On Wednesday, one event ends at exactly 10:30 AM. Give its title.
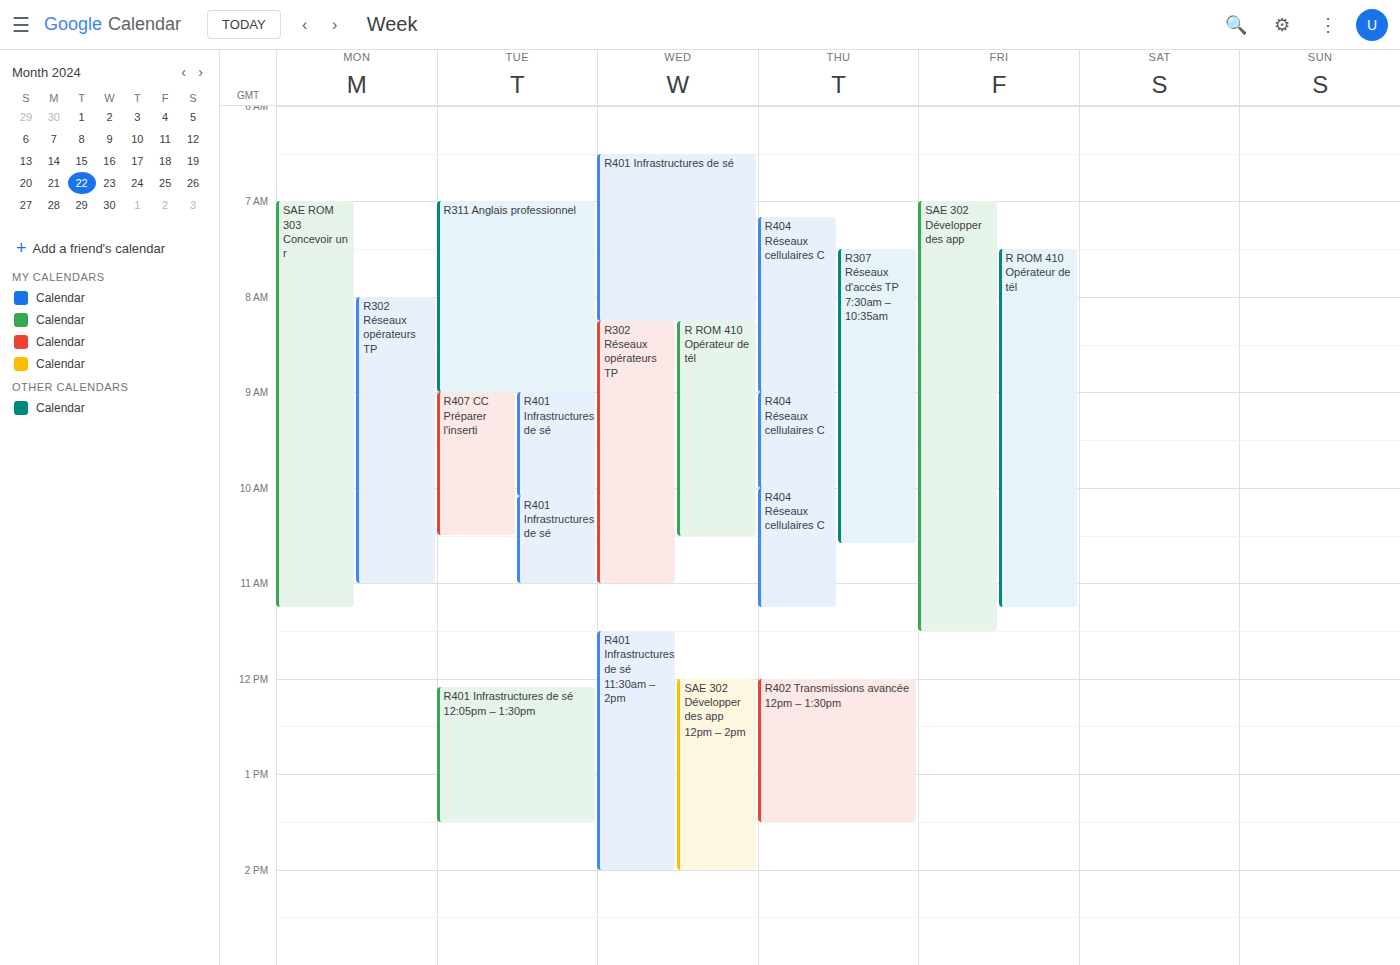
"R ROM 410 Opérateur de tél"